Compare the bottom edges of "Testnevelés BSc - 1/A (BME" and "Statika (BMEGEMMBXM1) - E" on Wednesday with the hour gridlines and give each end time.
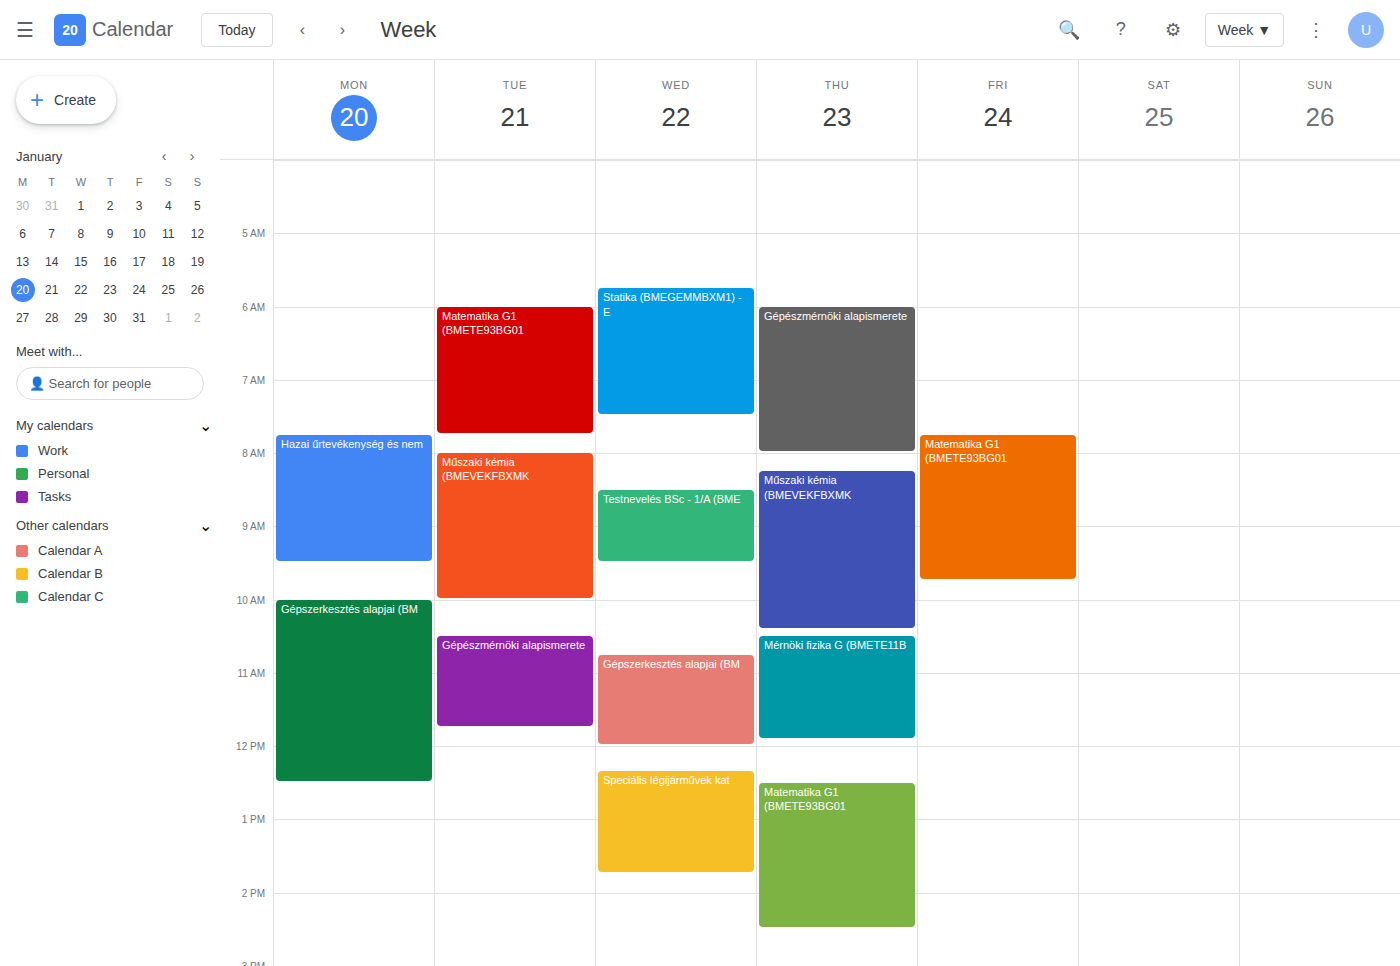
"Testnevelés BSc - 1/A (BME": 9:30 AM, halfway between the 9 AM and 10 AM lines. "Statika (BMEGEMMBXM1) - E": 7:30 AM, halfway between the 7 AM and 8 AM lines.